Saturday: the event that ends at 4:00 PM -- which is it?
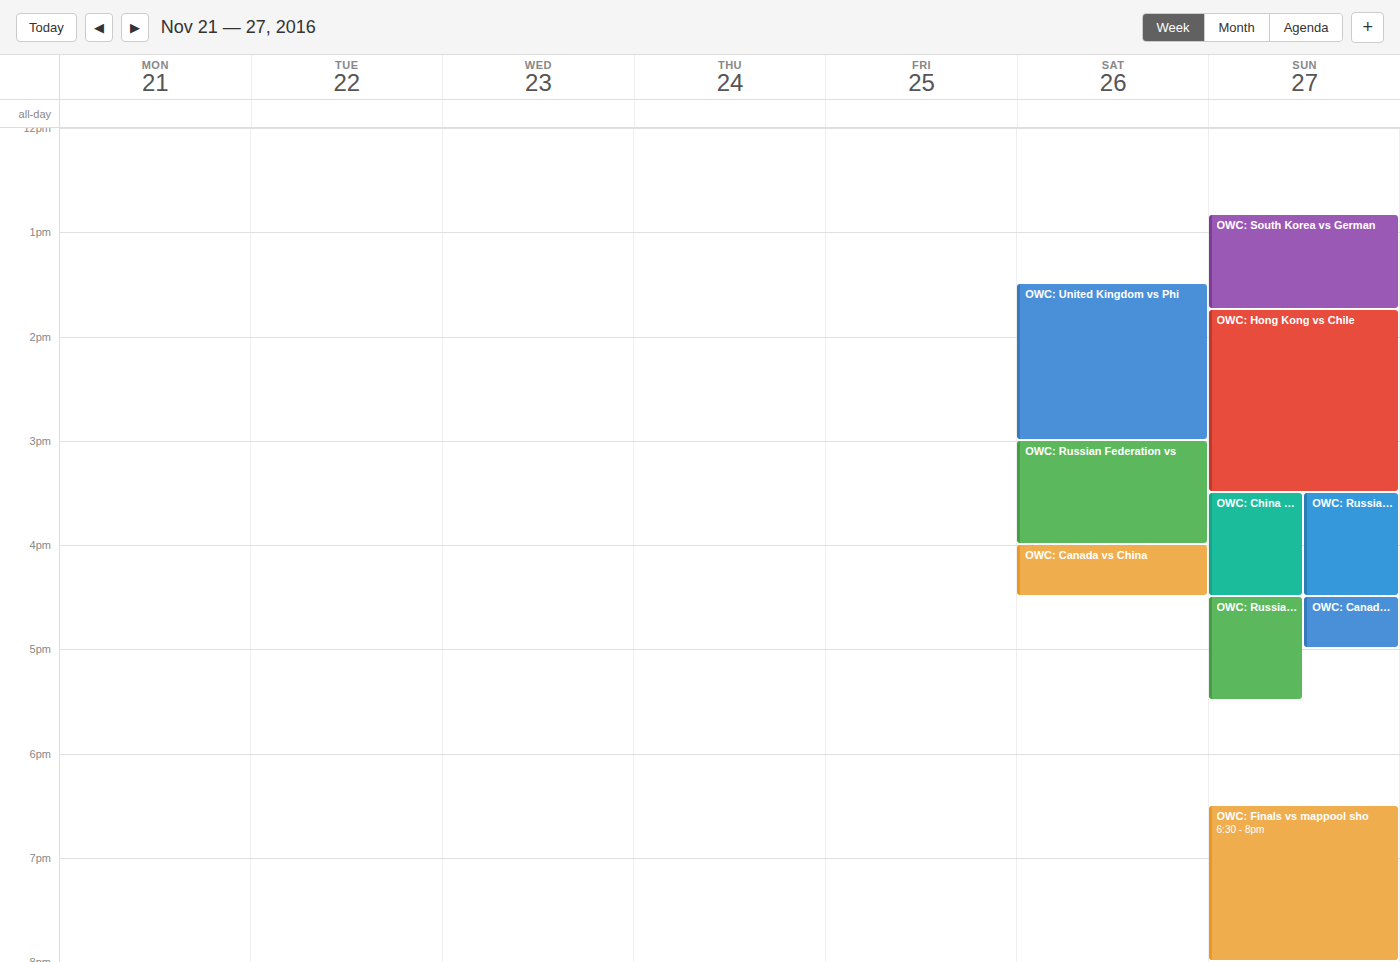
"OWC: Russian Federation vs"